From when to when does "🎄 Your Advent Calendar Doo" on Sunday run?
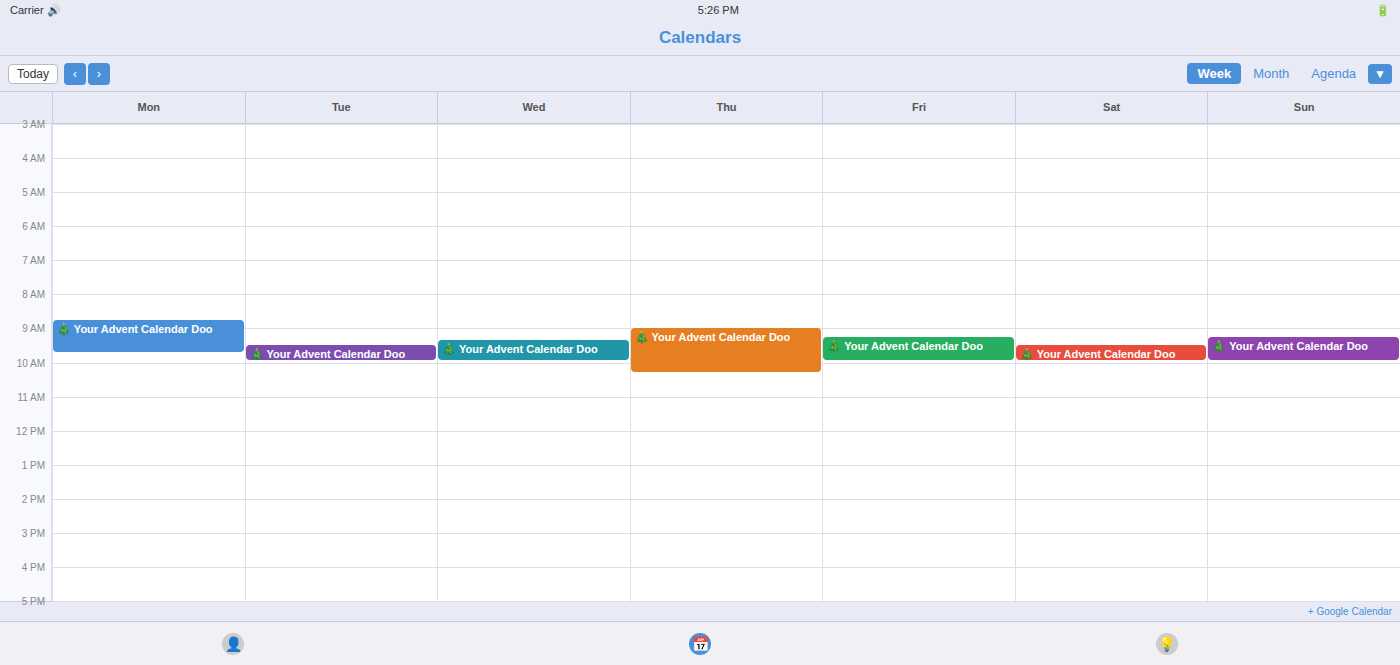
9:15 AM to 10:00 AM